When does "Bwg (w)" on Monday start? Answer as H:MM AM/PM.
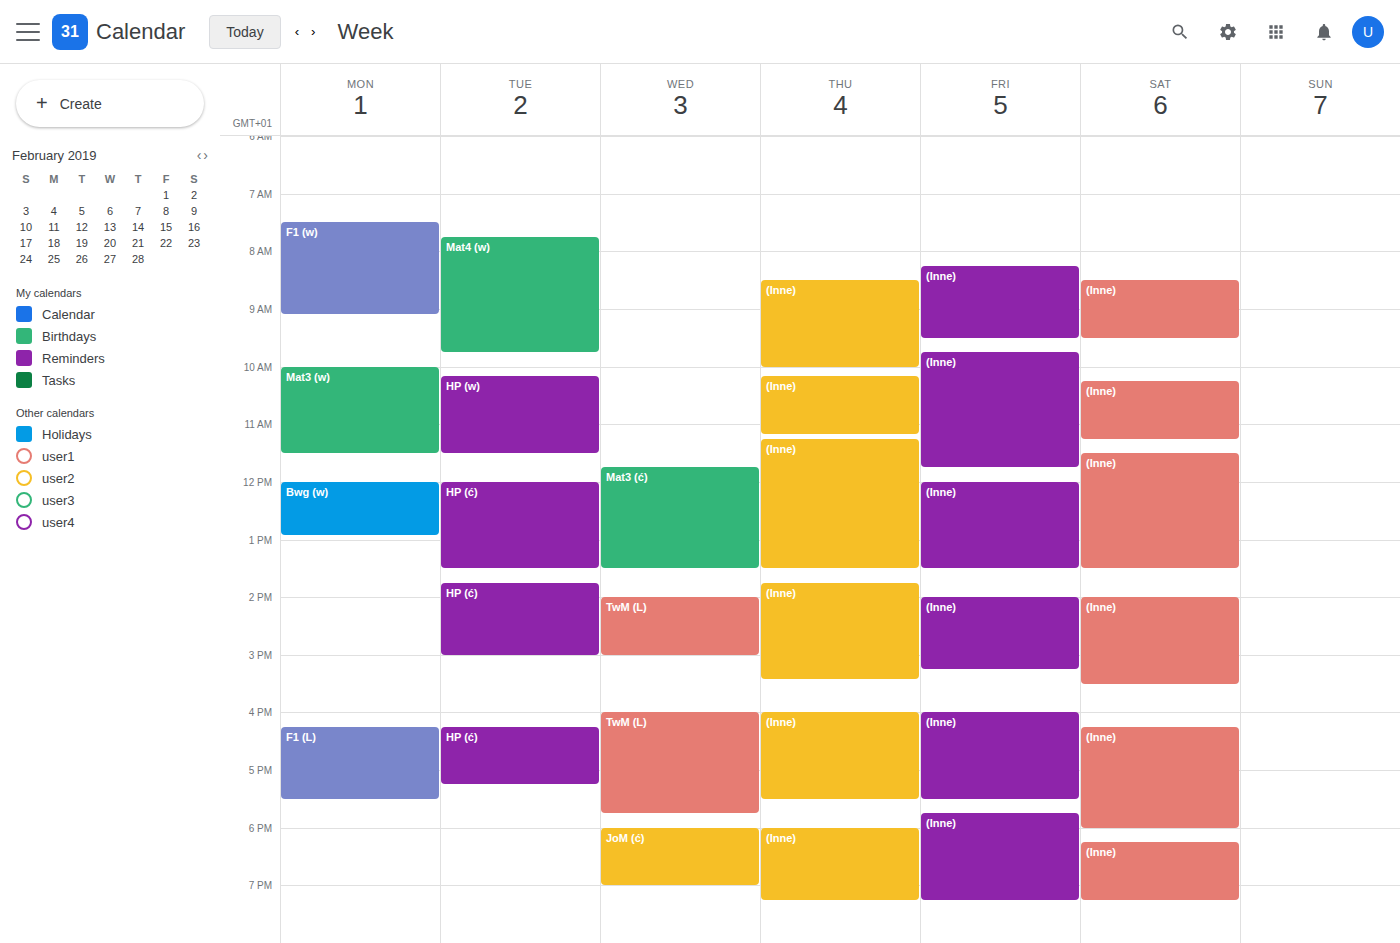
12:00 PM